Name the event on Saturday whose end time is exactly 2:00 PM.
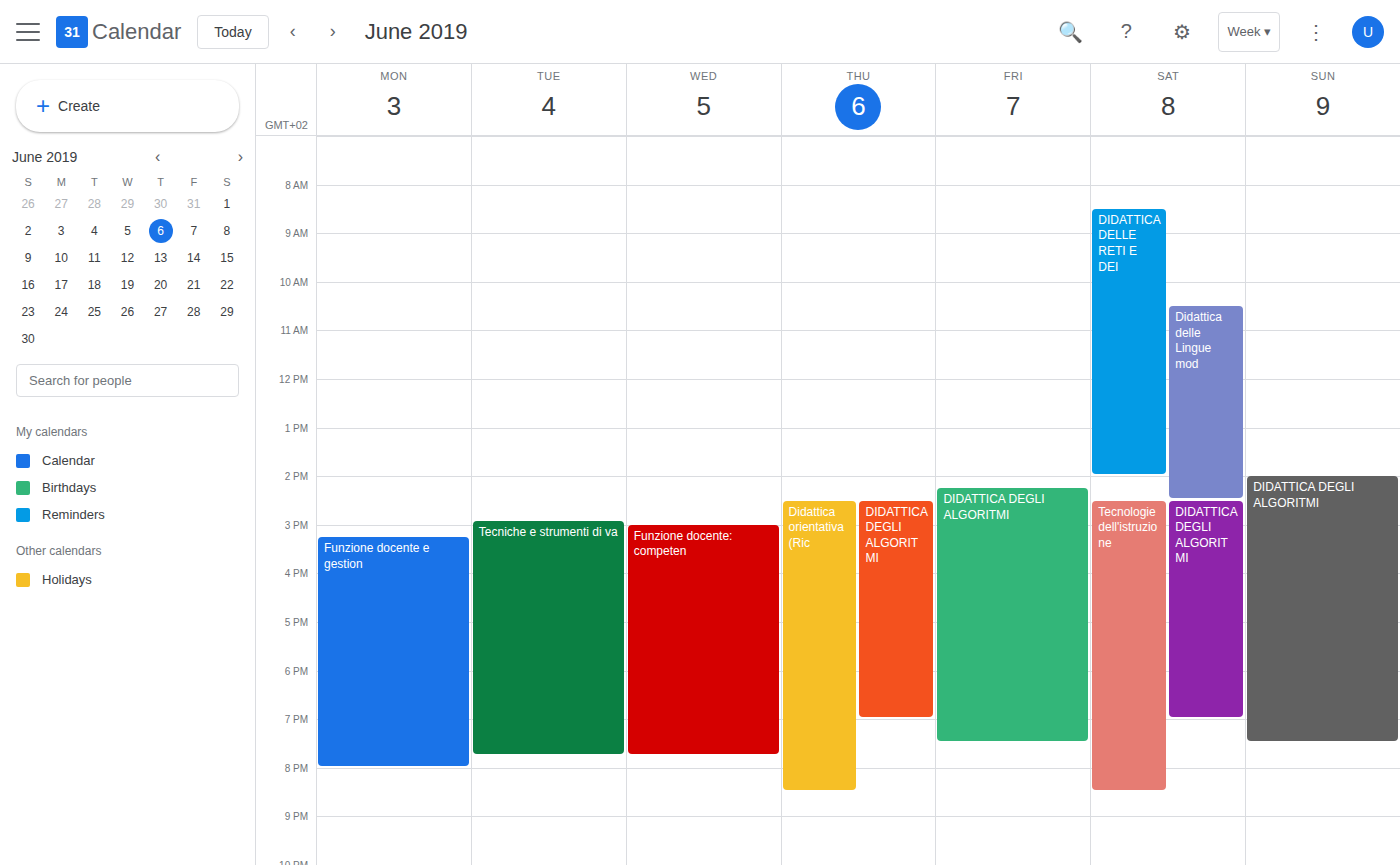
"DIDATTICA DELLE RETI E DEI"